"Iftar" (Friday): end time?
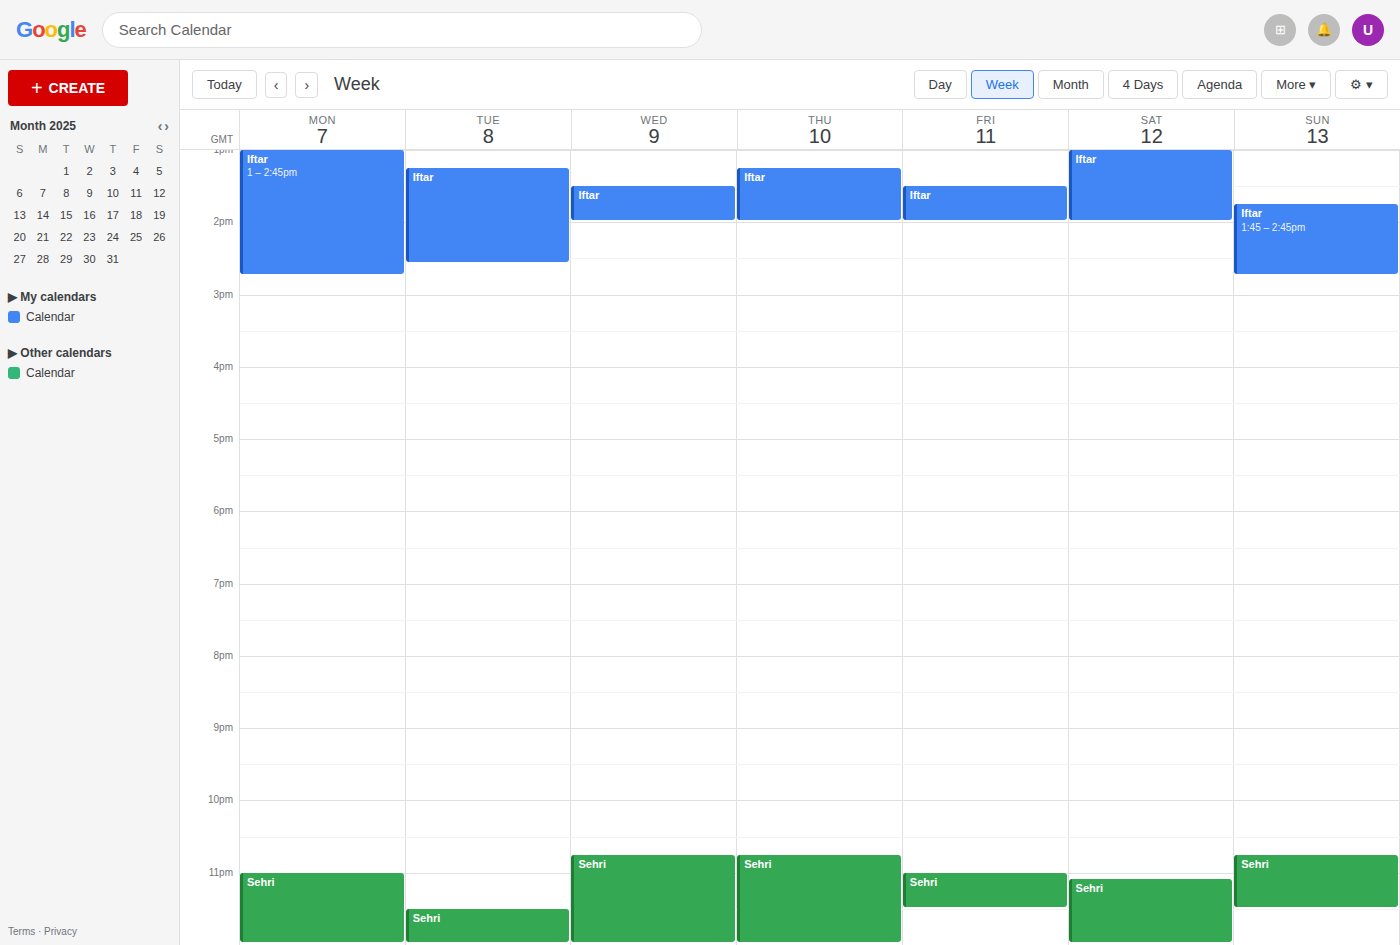
2:00 PM